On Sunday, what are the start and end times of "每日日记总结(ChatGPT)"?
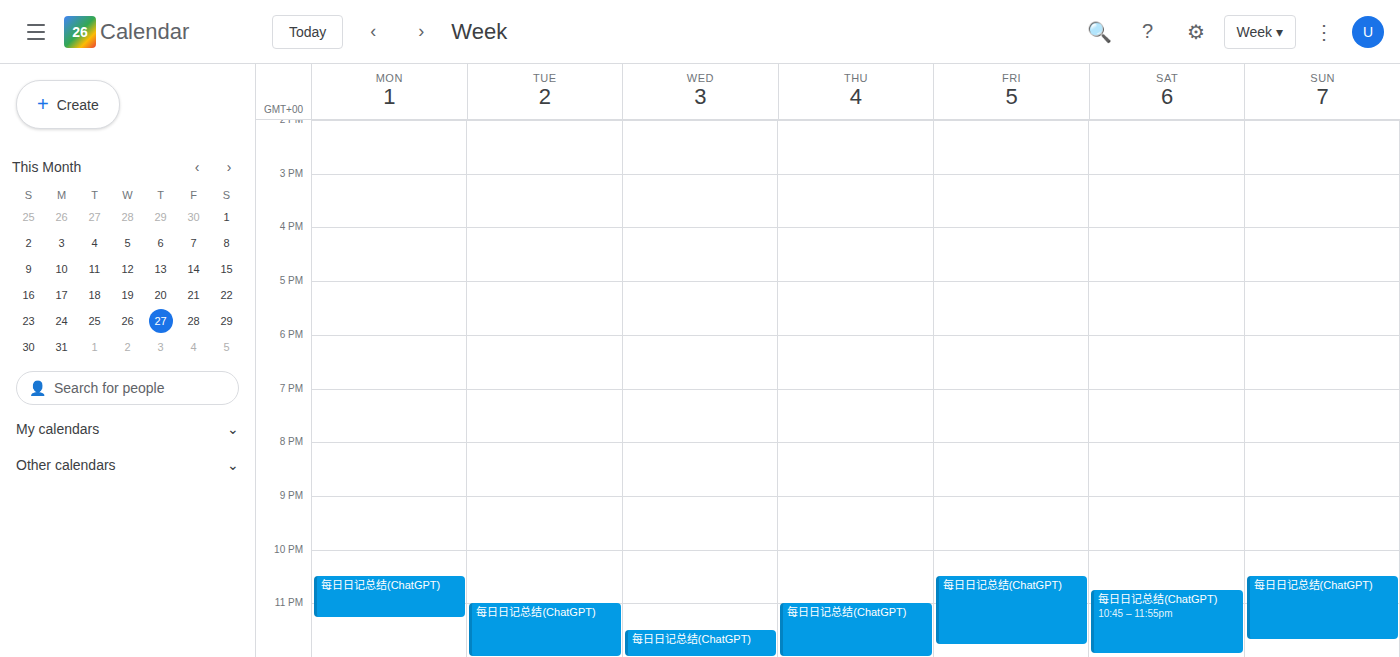
10:30 PM to 11:40 PM